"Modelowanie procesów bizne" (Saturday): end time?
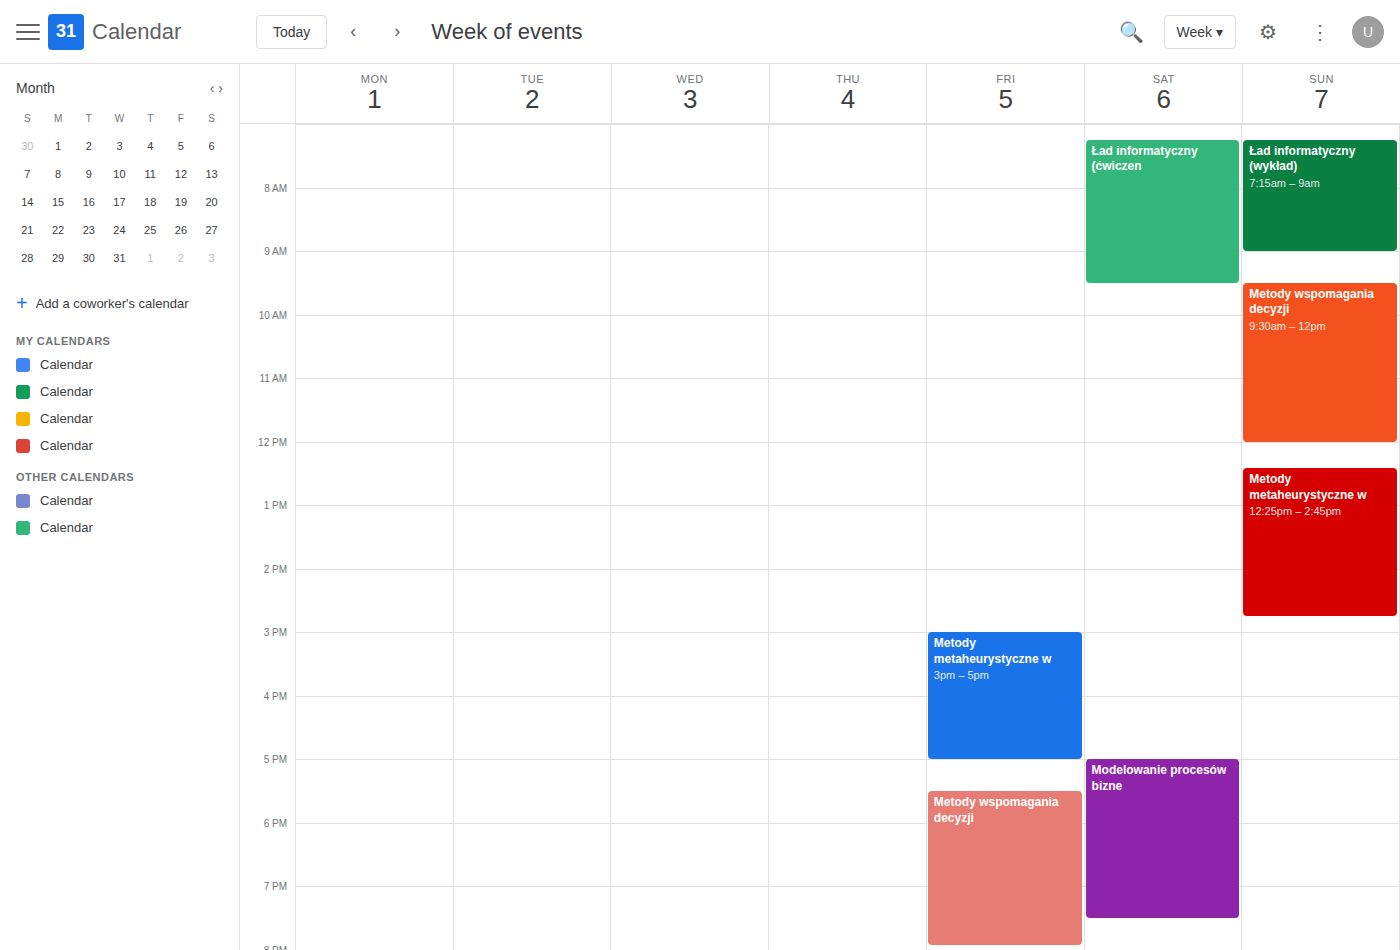
7:30 PM